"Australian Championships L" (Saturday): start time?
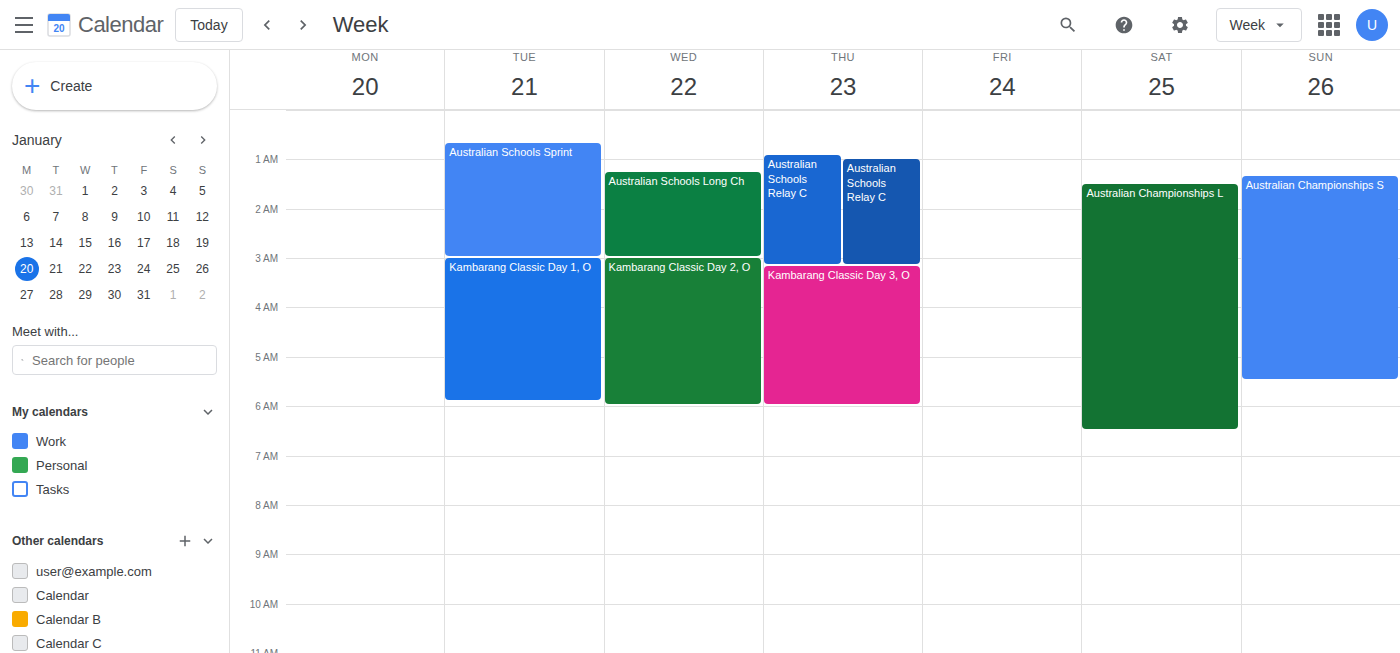
1:30 AM